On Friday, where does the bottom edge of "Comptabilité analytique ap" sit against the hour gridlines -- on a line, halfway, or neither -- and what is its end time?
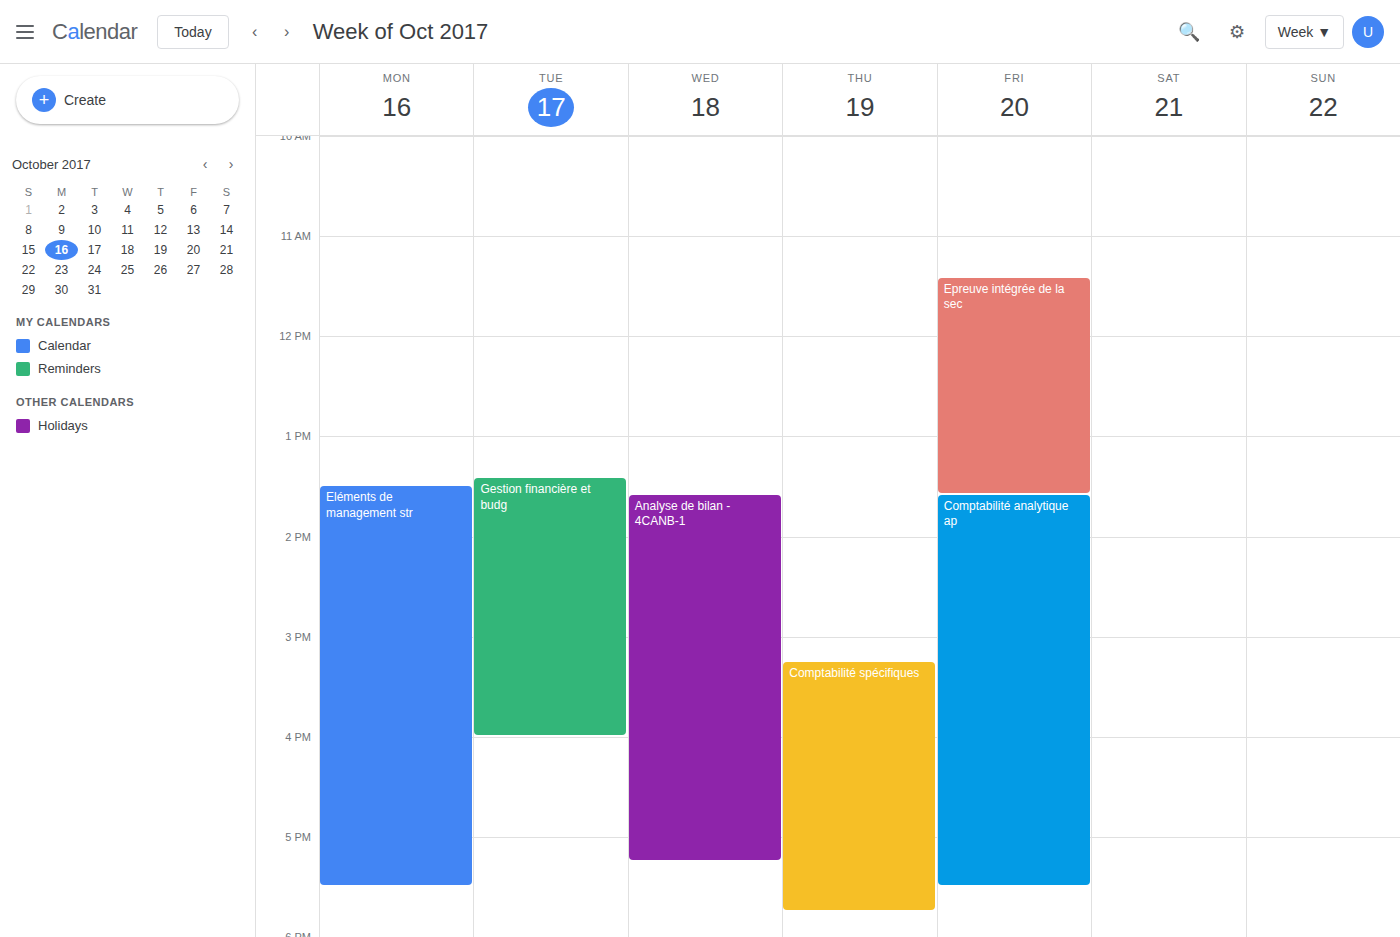
5:30 PM -- halfway between the 5 PM and 6 PM lines.